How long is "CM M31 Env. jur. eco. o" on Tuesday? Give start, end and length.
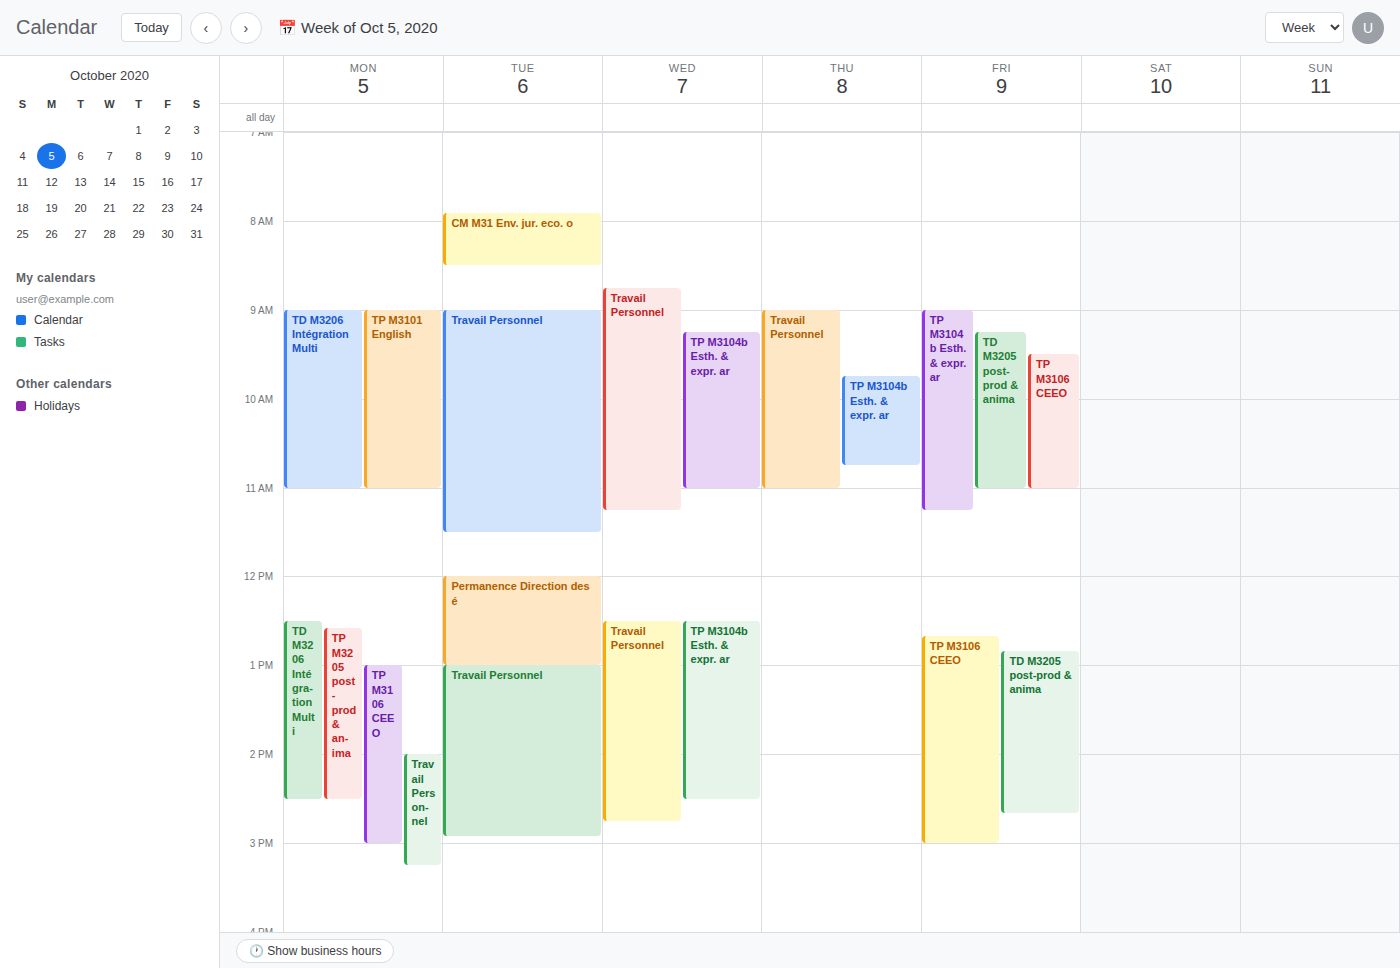
7:55 AM to 8:30 AM, 35 minutes